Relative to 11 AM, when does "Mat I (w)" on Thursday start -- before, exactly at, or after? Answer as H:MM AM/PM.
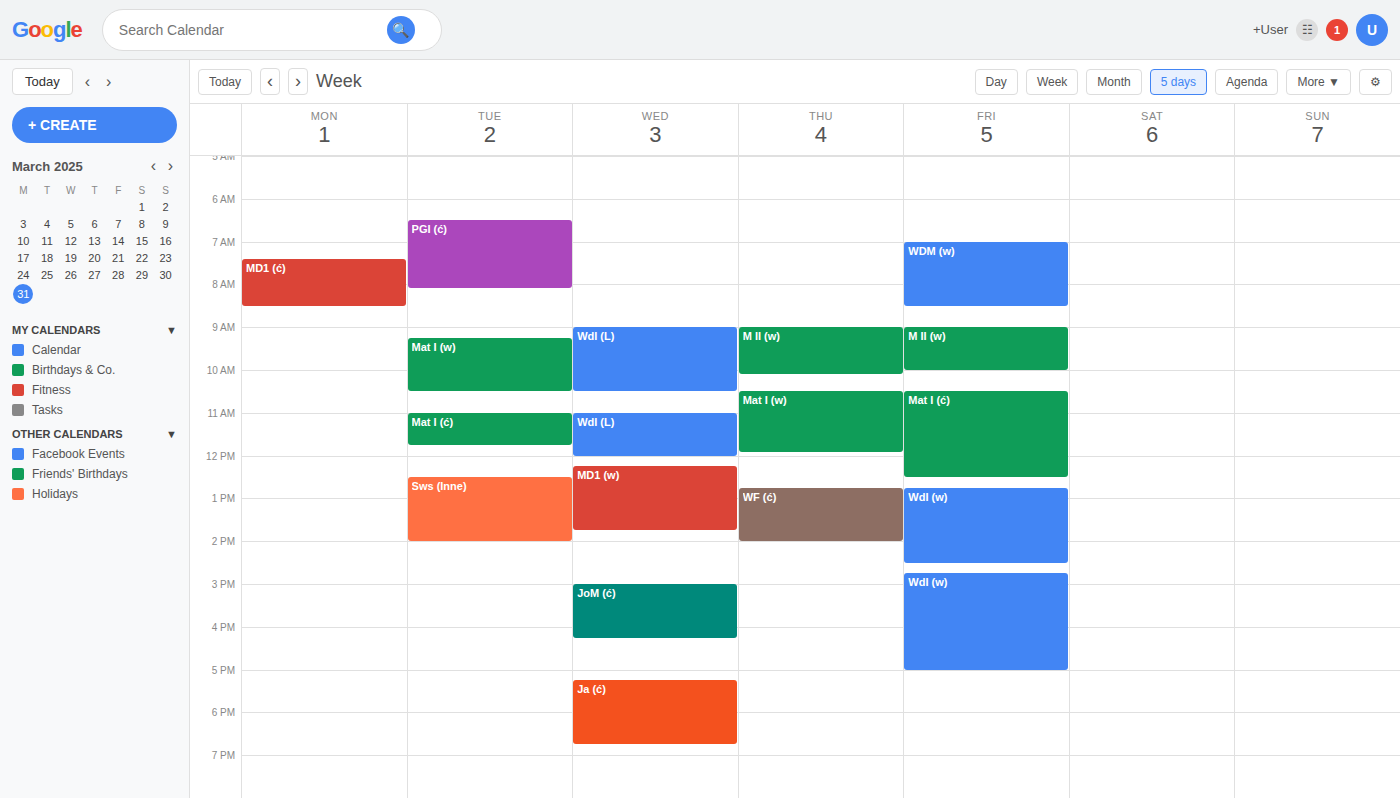
10:30 AM -- before 11 AM, 30 minutes above the 11 AM line.